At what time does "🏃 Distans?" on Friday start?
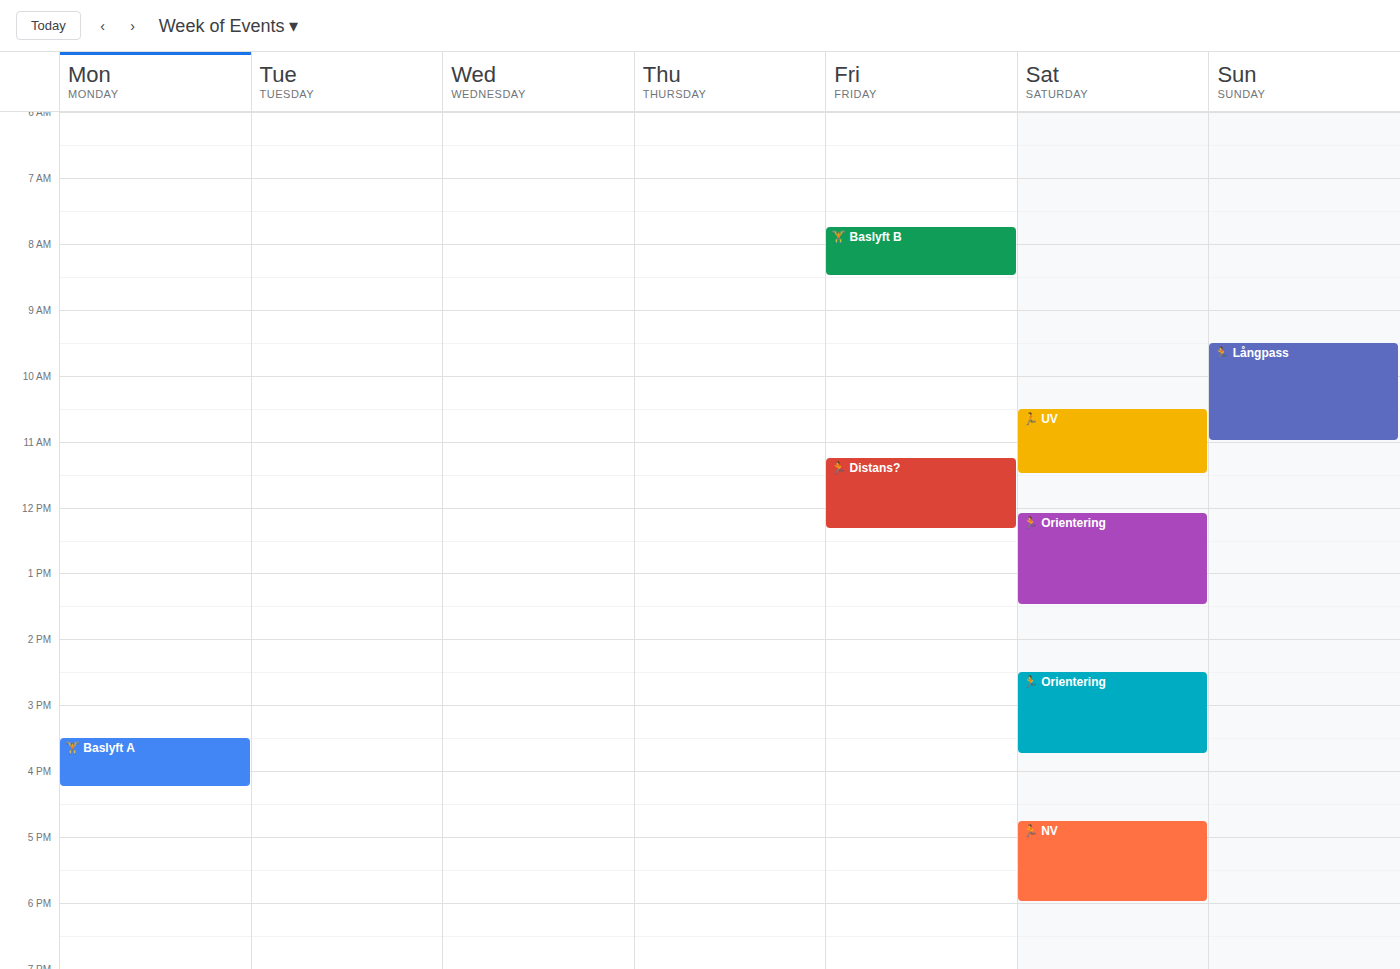
11:15 AM